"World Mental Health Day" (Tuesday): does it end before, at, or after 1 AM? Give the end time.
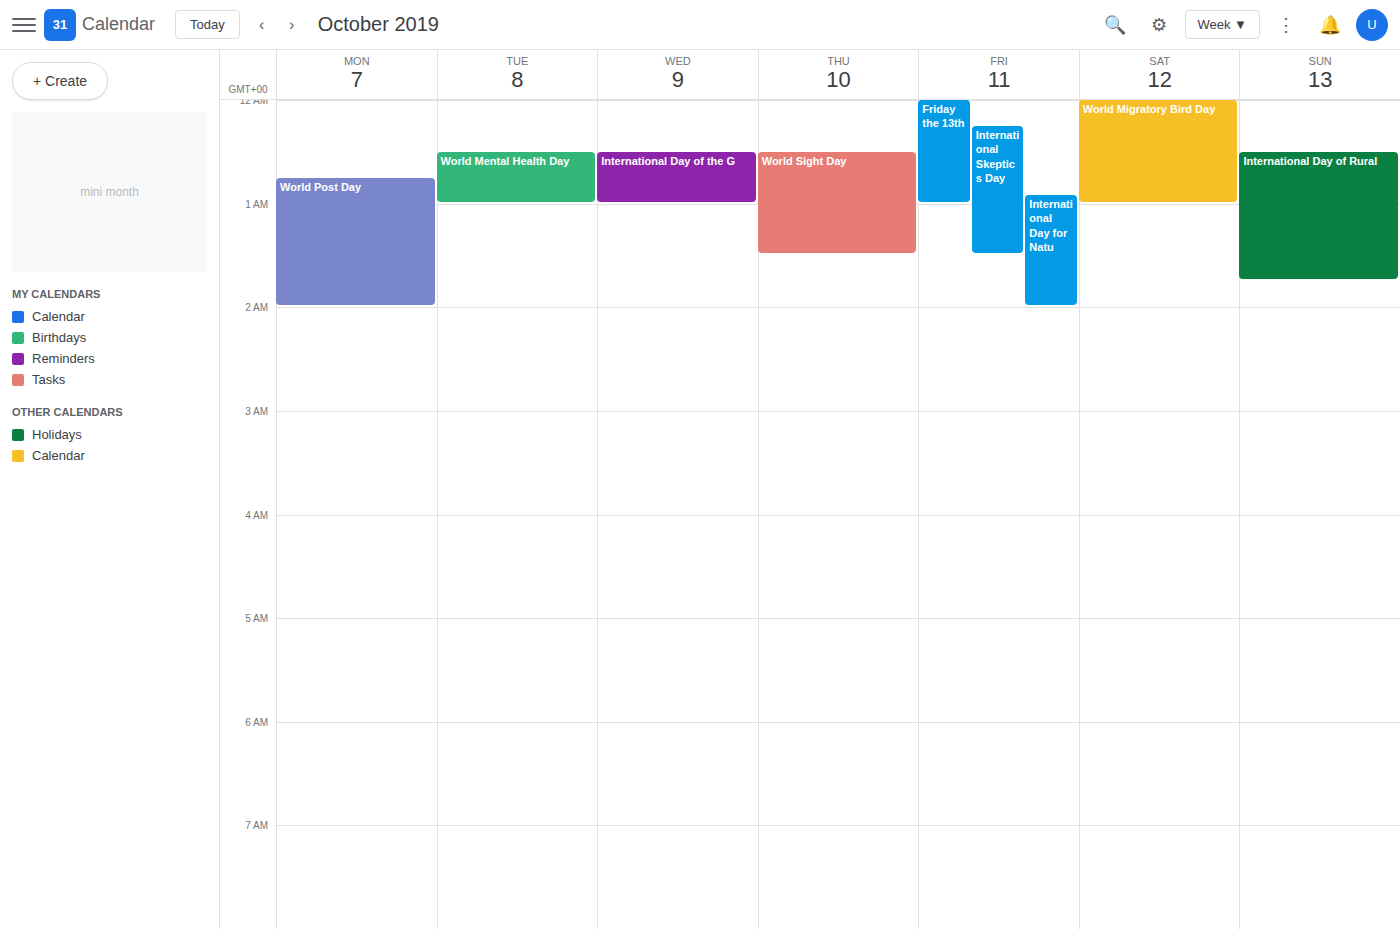
1:00 AM -- exactly at 1 AM, on the 1 AM line.